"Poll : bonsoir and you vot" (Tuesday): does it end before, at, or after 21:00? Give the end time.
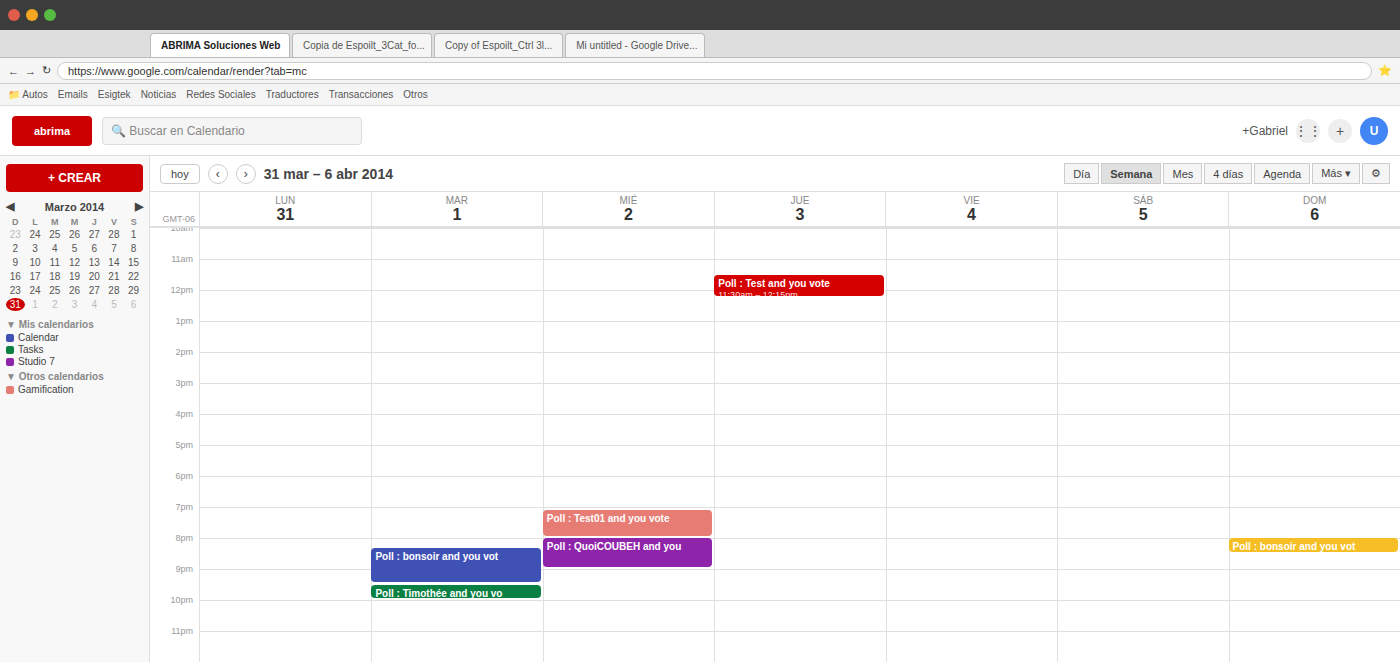
21:30 -- after 21:00, 30 minutes below the 21:00 line.